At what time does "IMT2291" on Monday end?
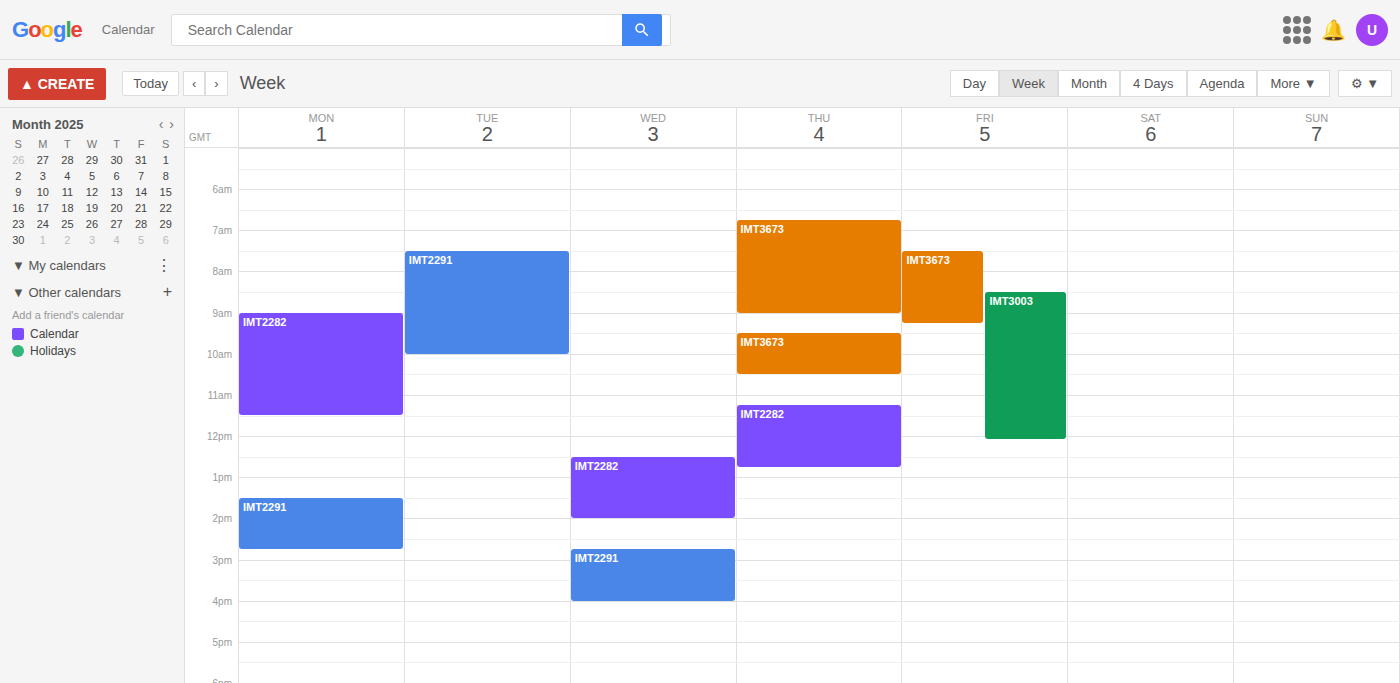
2:45 PM